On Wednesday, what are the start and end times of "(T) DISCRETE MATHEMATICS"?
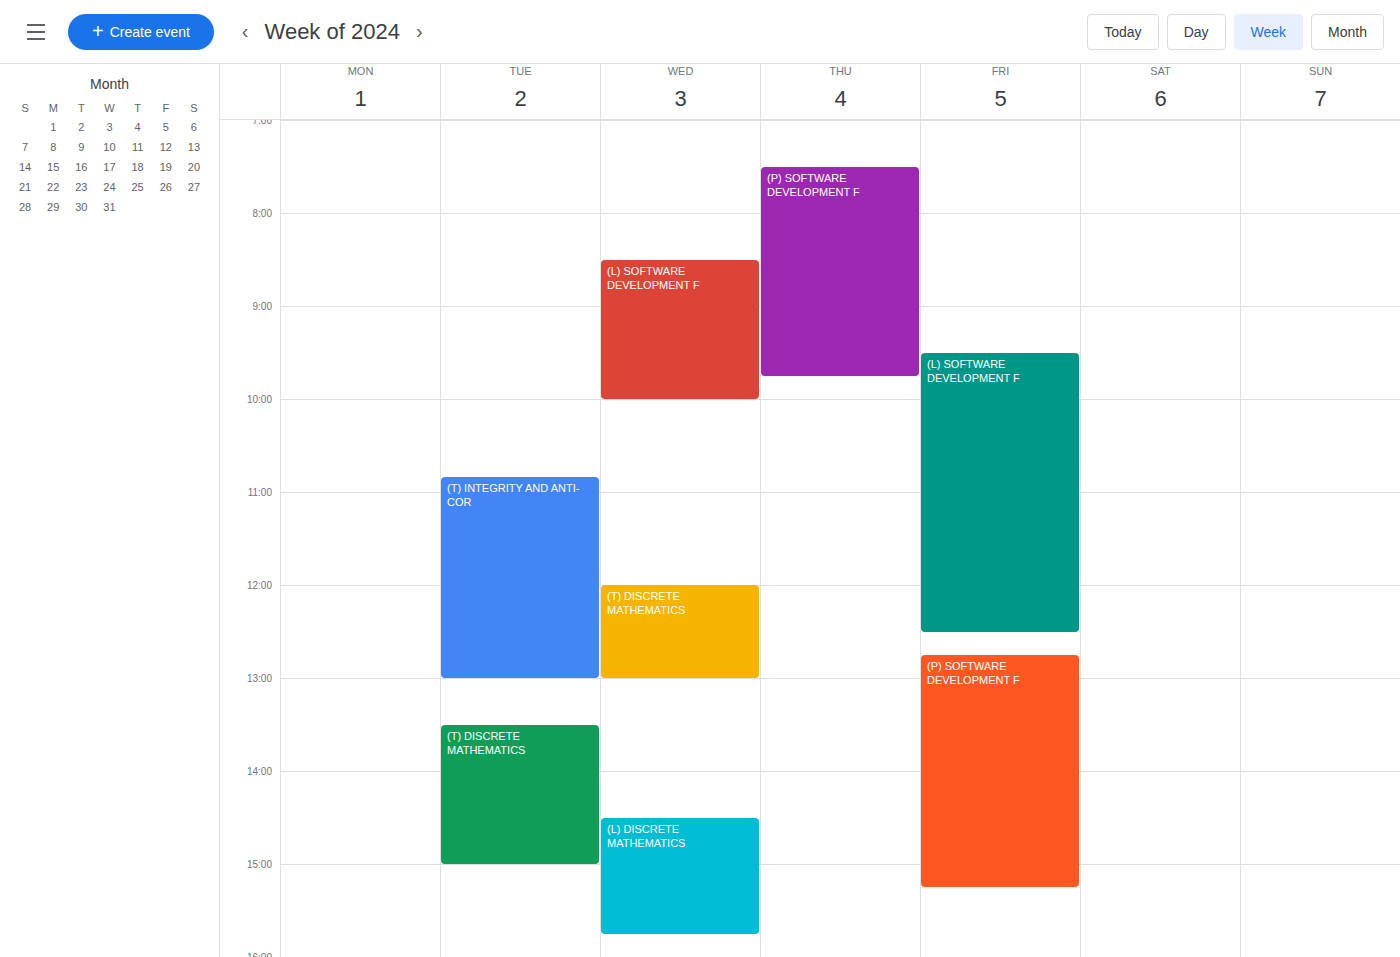
12:00 PM to 1:00 PM